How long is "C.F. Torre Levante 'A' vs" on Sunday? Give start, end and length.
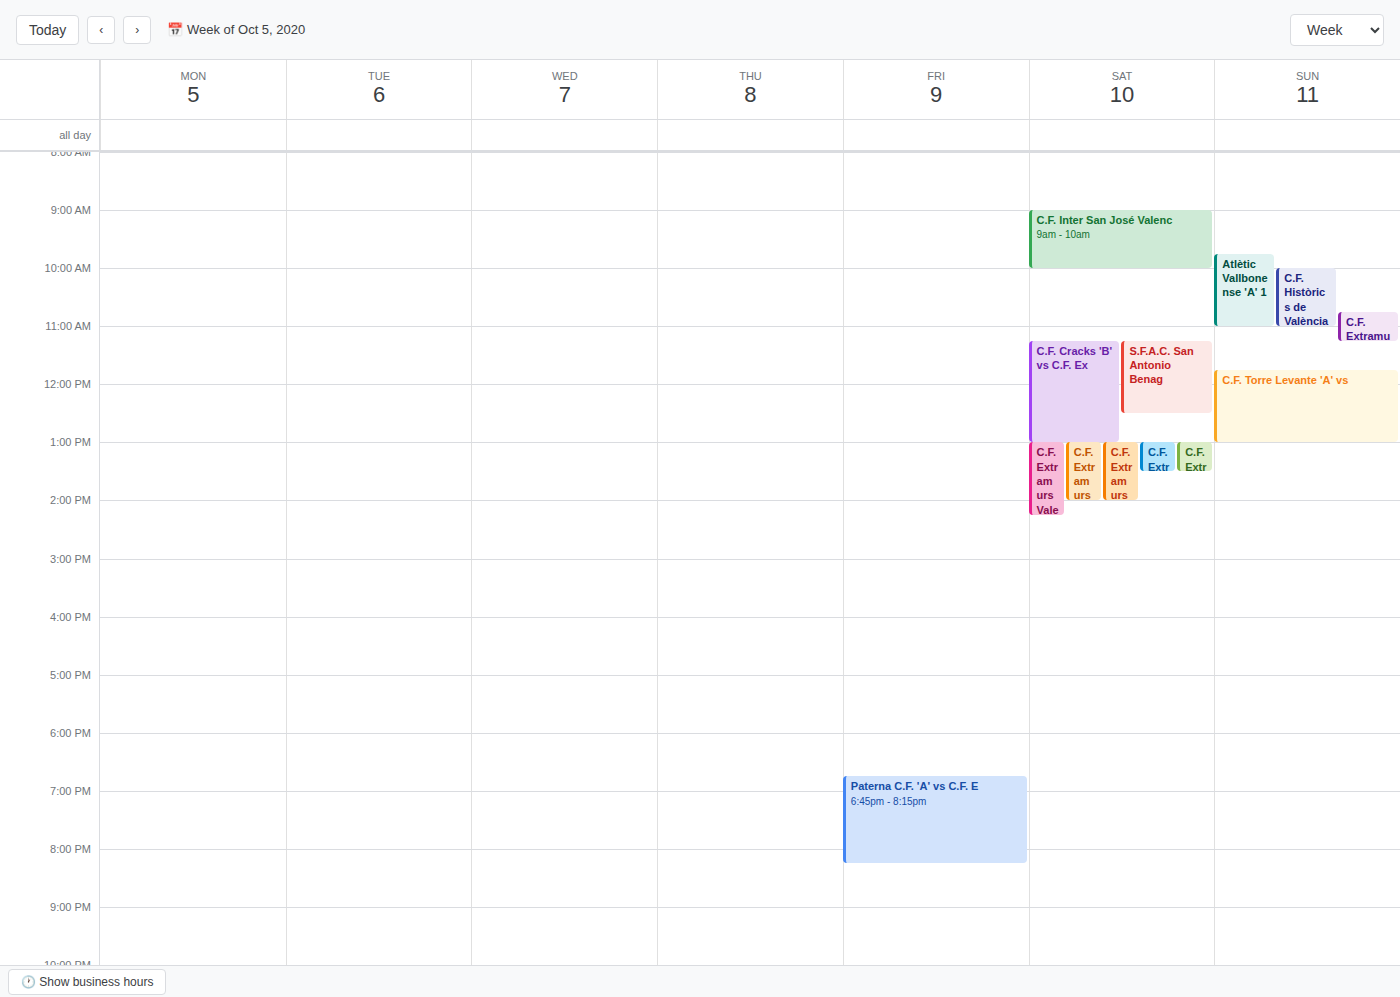
11:45 AM to 1:00 PM, 1 hour 15 minutes